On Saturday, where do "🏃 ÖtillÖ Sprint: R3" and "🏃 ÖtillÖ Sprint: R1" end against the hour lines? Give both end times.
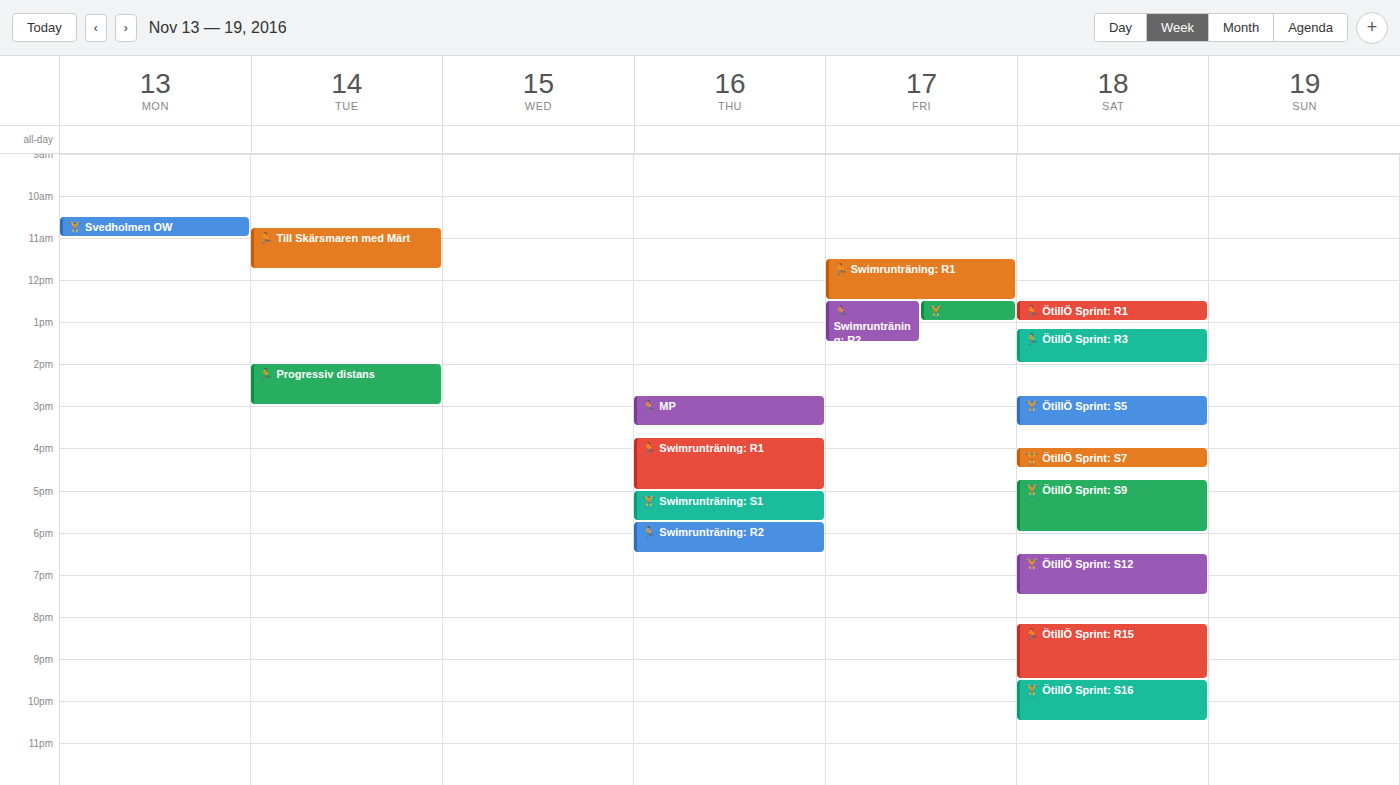
"🏃 ÖtillÖ Sprint: R3": 2:00 PM, exactly on the 2 PM line. "🏃 ÖtillÖ Sprint: R1": 1:00 PM, exactly on the 1 PM line.